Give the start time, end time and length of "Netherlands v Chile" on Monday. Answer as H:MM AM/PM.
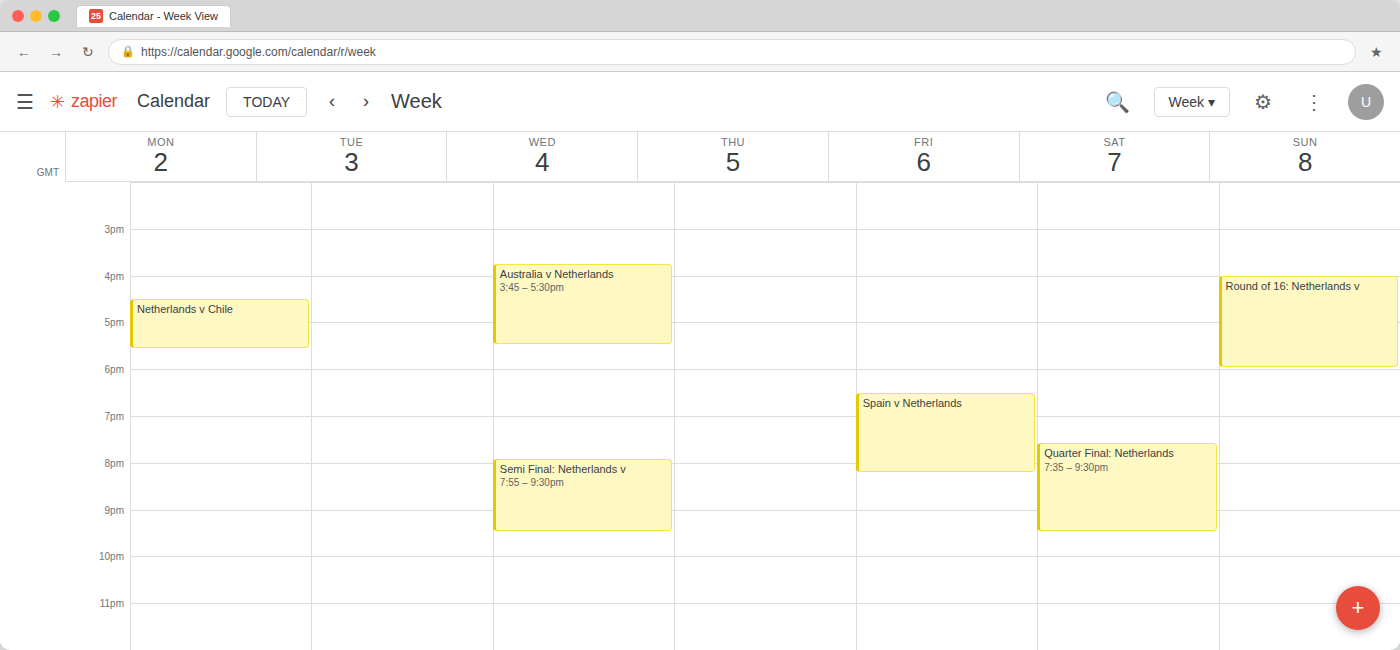
4:30 PM to 5:35 PM, 1 hour 5 minutes